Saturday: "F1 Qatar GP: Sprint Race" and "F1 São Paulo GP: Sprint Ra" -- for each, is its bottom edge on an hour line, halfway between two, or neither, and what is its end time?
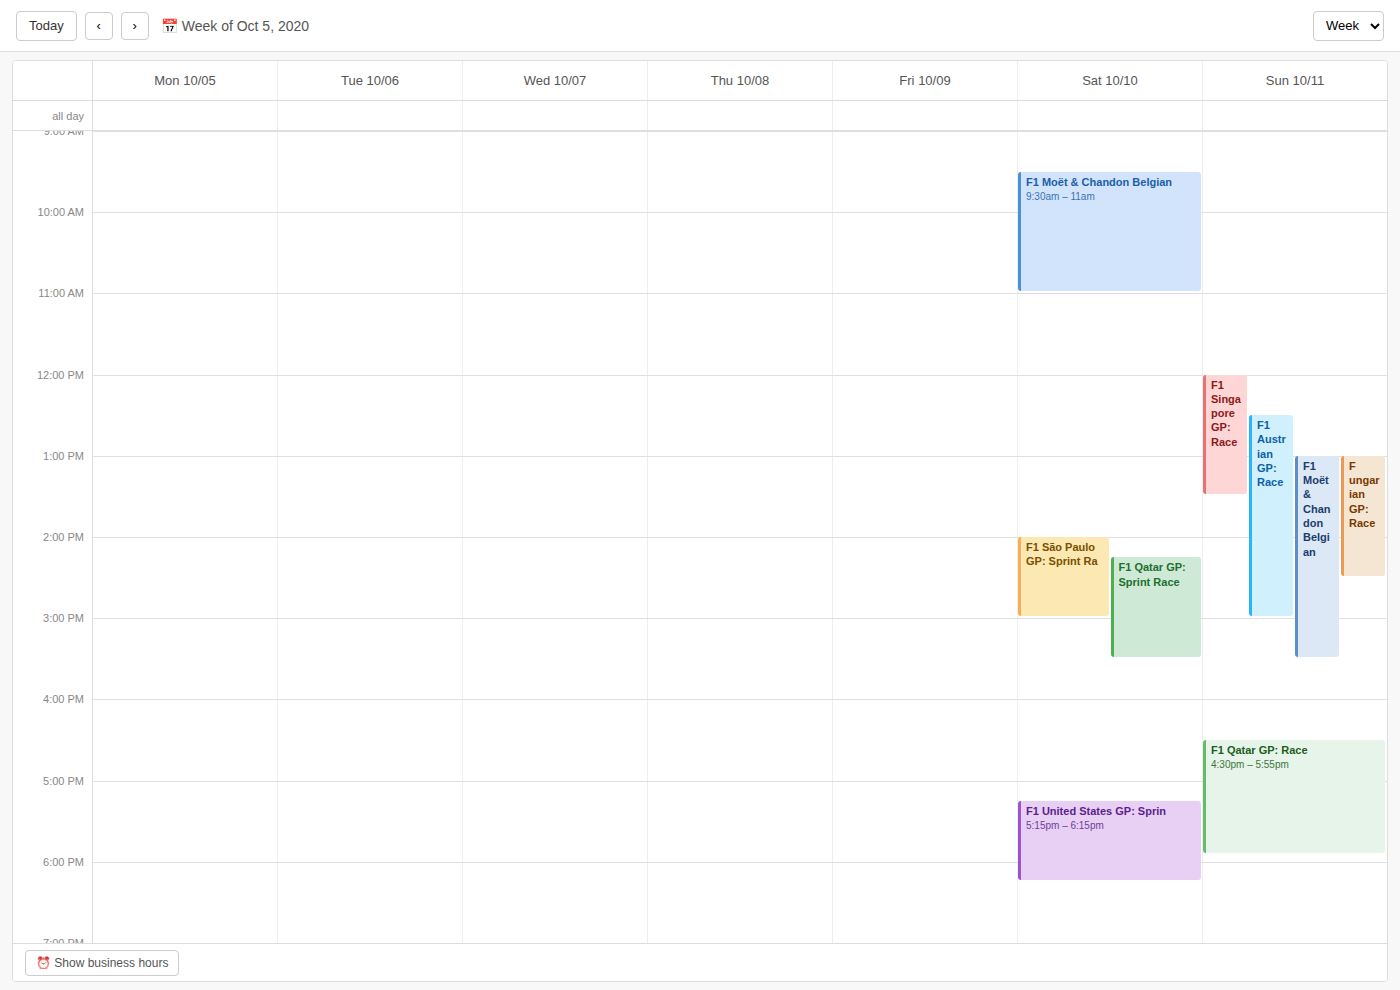
"F1 Qatar GP: Sprint Race": 3:30 PM, halfway between the 3 PM and 4 PM lines. "F1 São Paulo GP: Sprint Ra": 3:00 PM, exactly on the 3 PM line.